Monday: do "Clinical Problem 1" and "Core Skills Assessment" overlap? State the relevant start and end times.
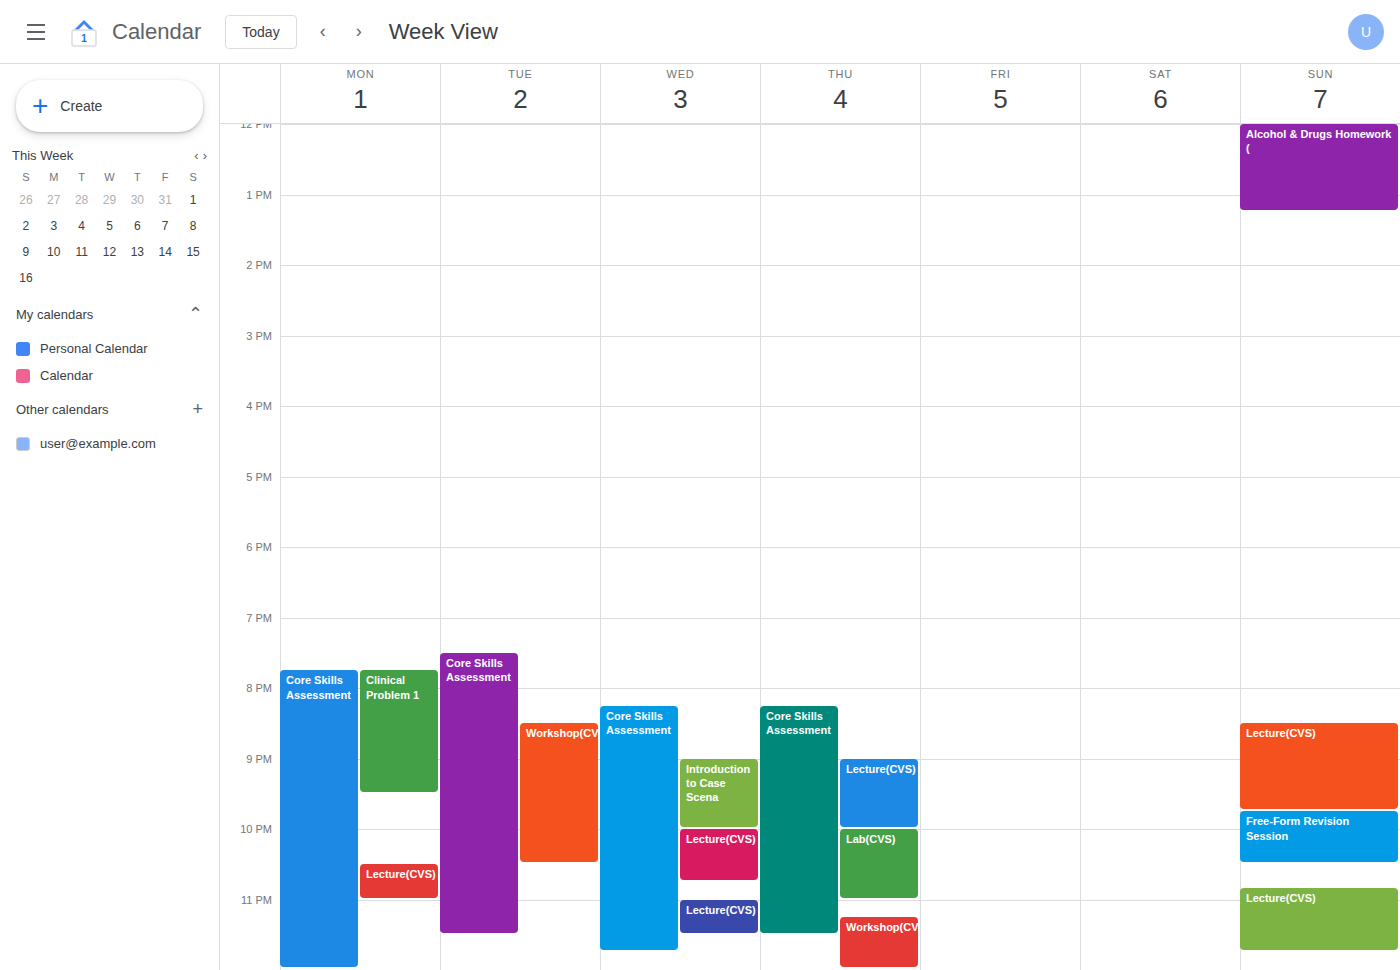
"Core Skills Assessment" starts at 19:45, before "Clinical Problem 1" ends at 21:30 -- they overlap.